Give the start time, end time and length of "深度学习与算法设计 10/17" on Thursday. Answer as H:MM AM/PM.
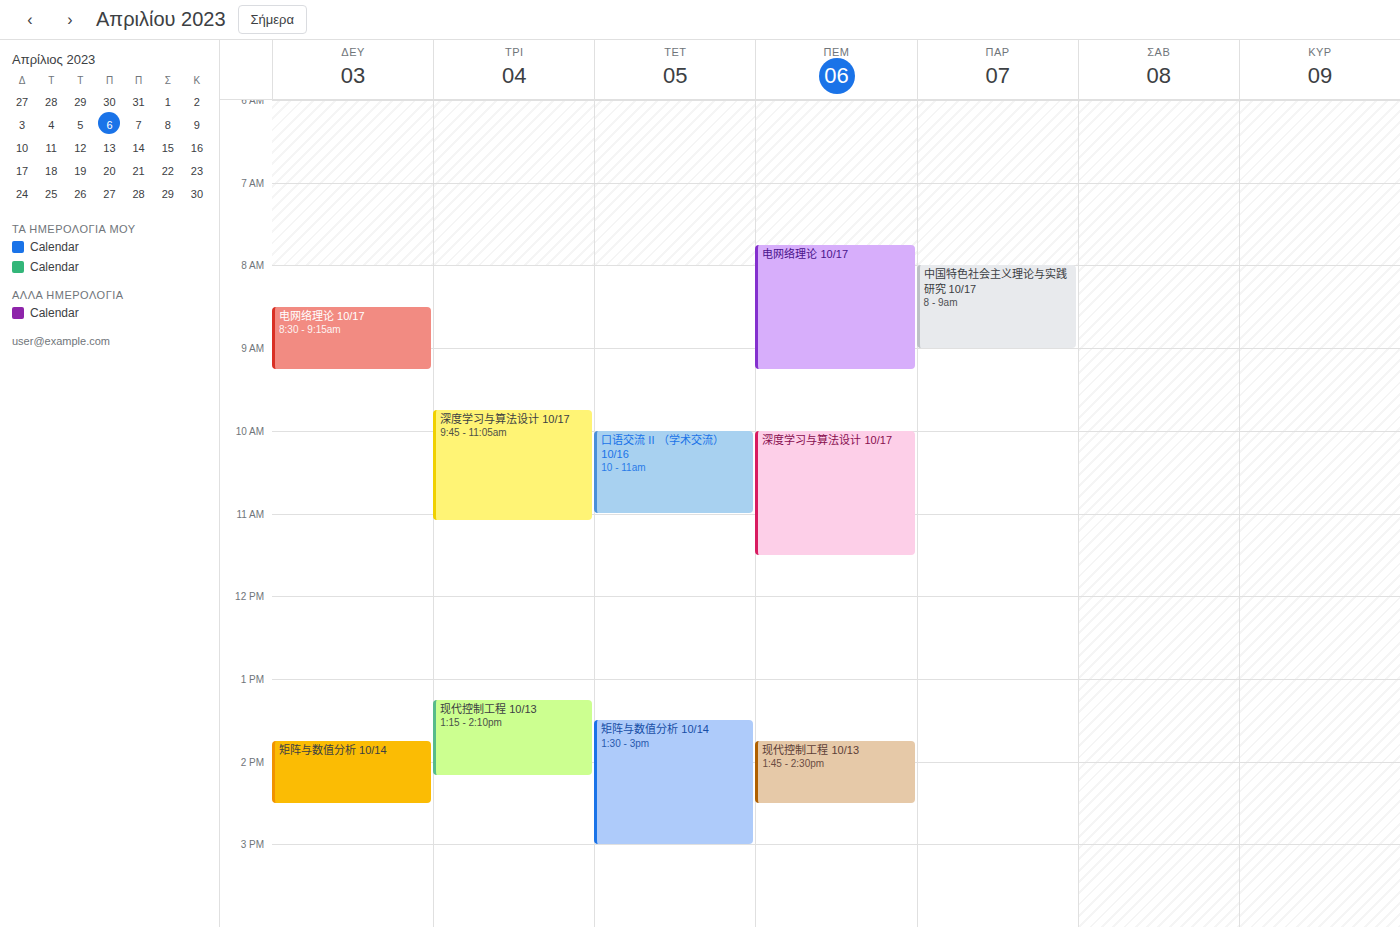
10:00 AM to 11:30 AM, 1 hour 30 minutes